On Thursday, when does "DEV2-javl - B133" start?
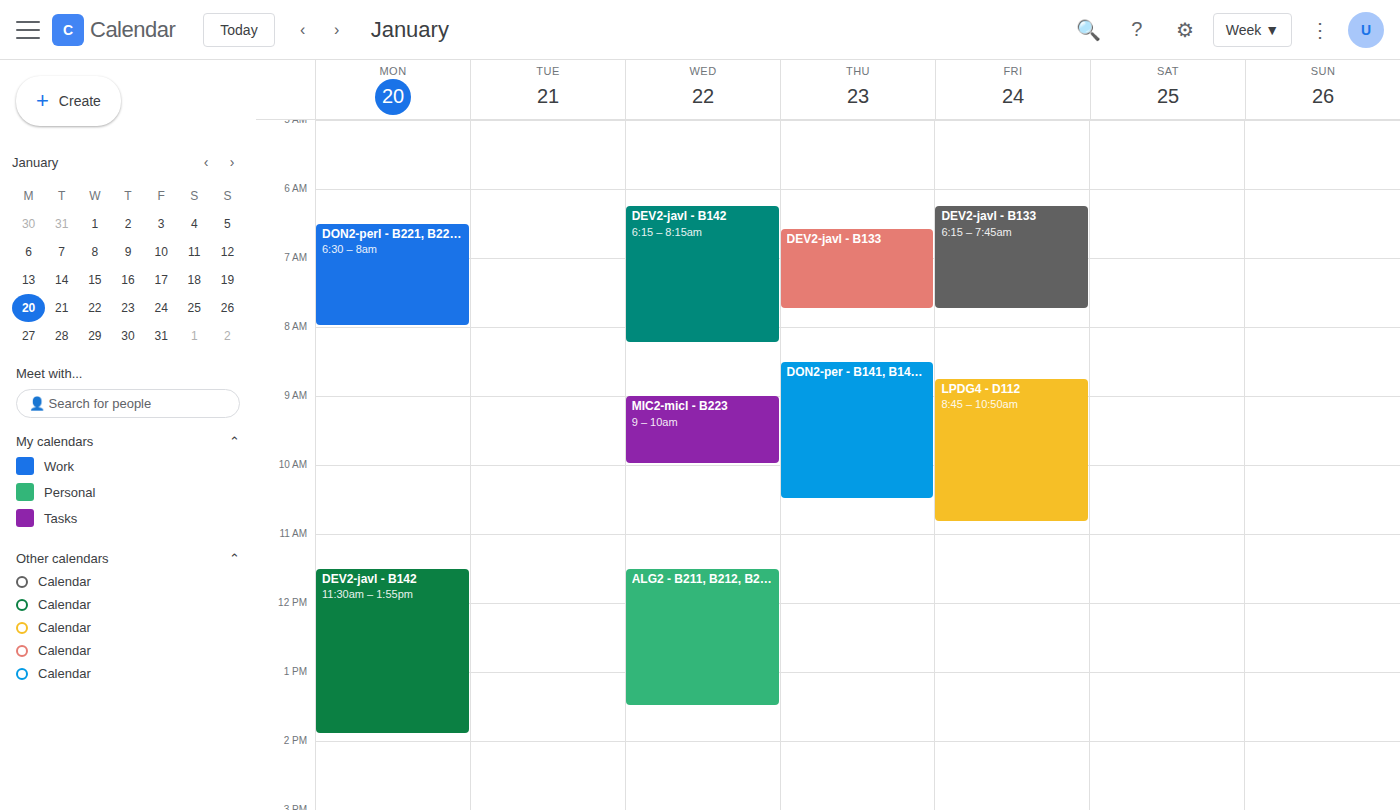
6:35 AM